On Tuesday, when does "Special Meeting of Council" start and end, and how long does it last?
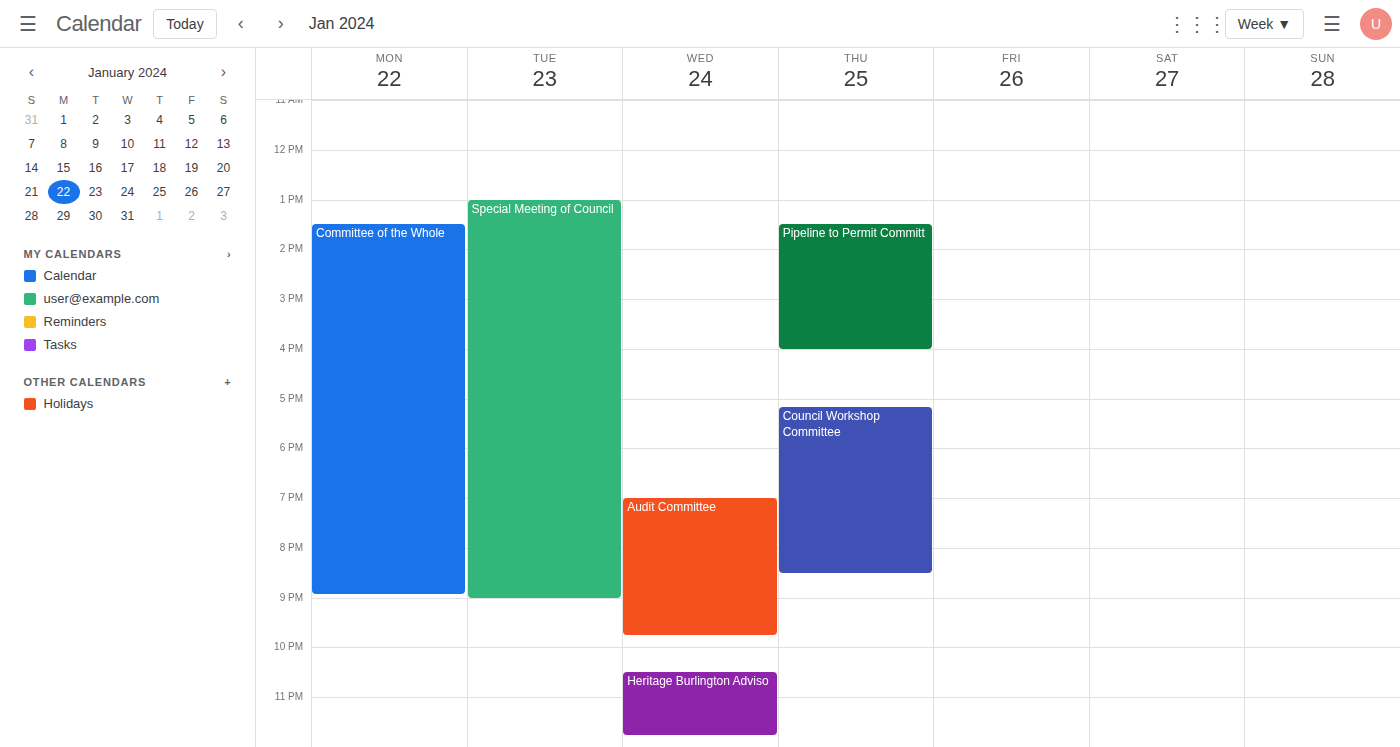
1:00 PM to 9:00 PM, 8 hours